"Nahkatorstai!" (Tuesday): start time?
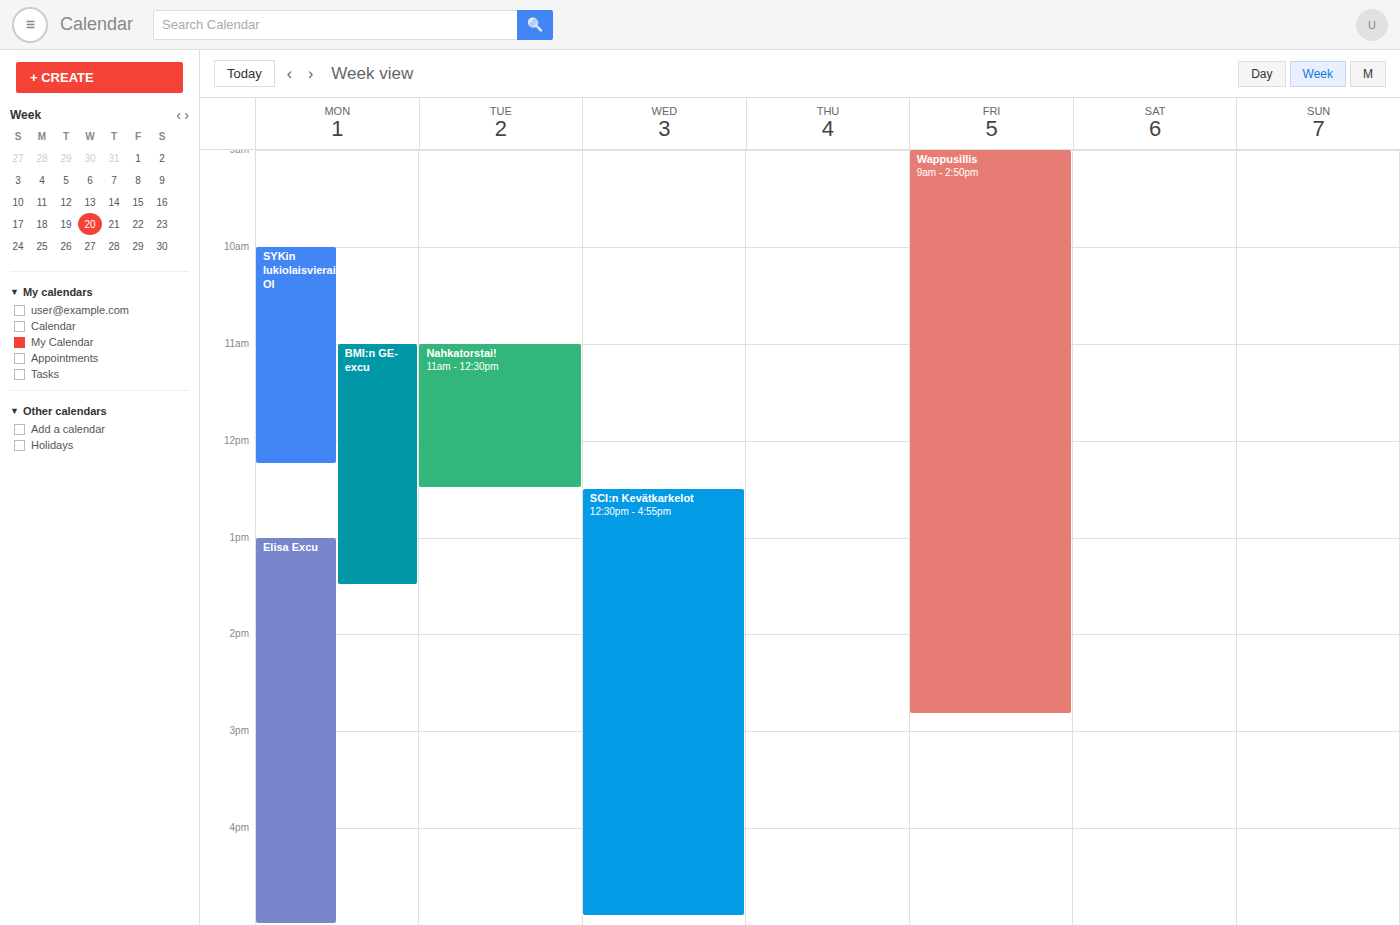
11:00 AM